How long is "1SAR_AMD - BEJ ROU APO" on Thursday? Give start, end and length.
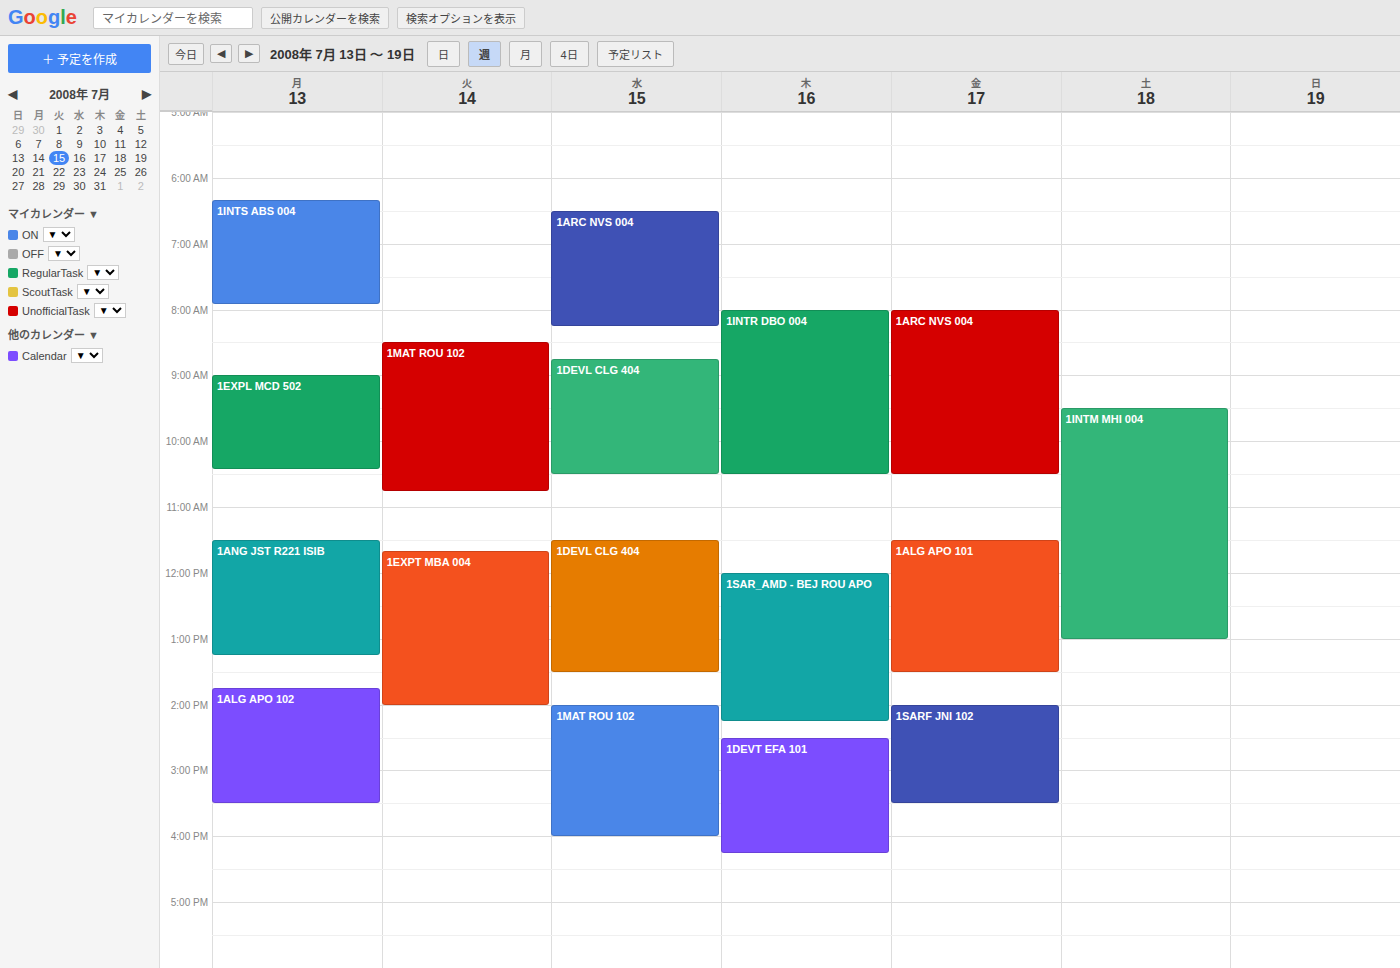
12:00 PM to 2:15 PM, 2 hours 15 minutes